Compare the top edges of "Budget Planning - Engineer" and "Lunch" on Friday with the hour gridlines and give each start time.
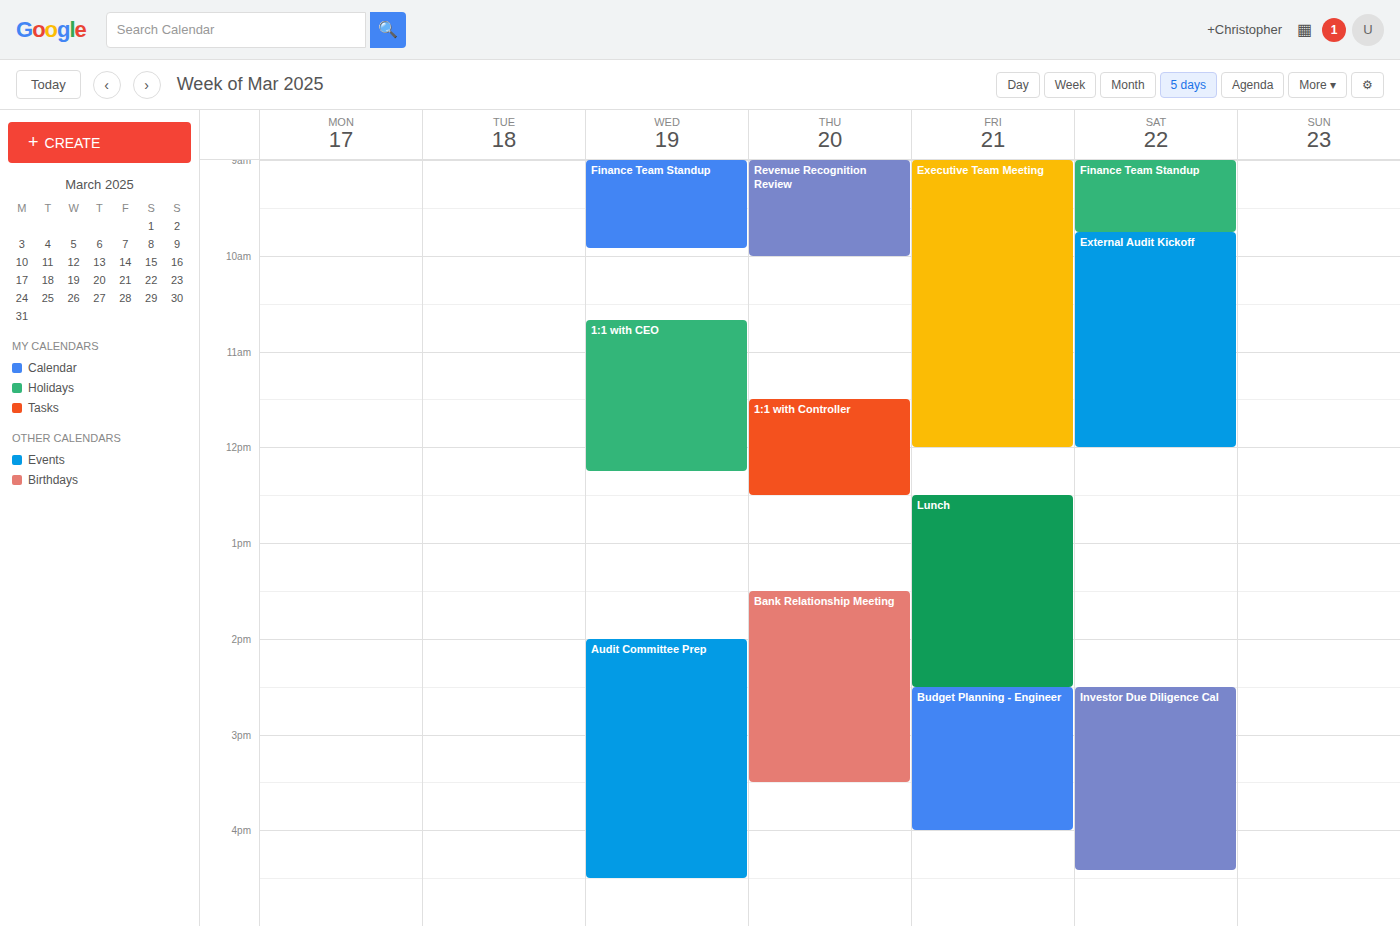
"Budget Planning - Engineer": 2:30 PM, halfway between the 2 PM and 3 PM lines. "Lunch": 12:30 PM, halfway between the 12 PM and 1 PM lines.